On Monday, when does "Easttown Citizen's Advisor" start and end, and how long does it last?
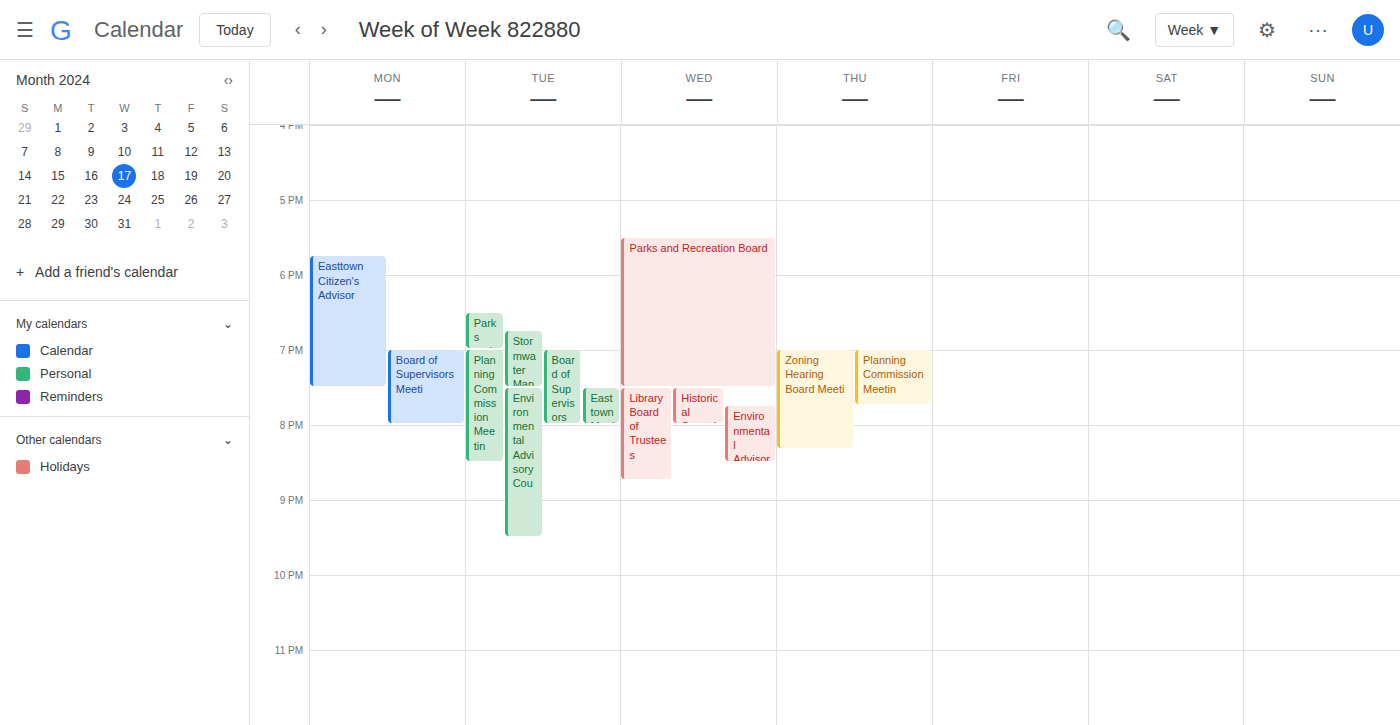
17:45 to 19:30, 1 hour 45 minutes